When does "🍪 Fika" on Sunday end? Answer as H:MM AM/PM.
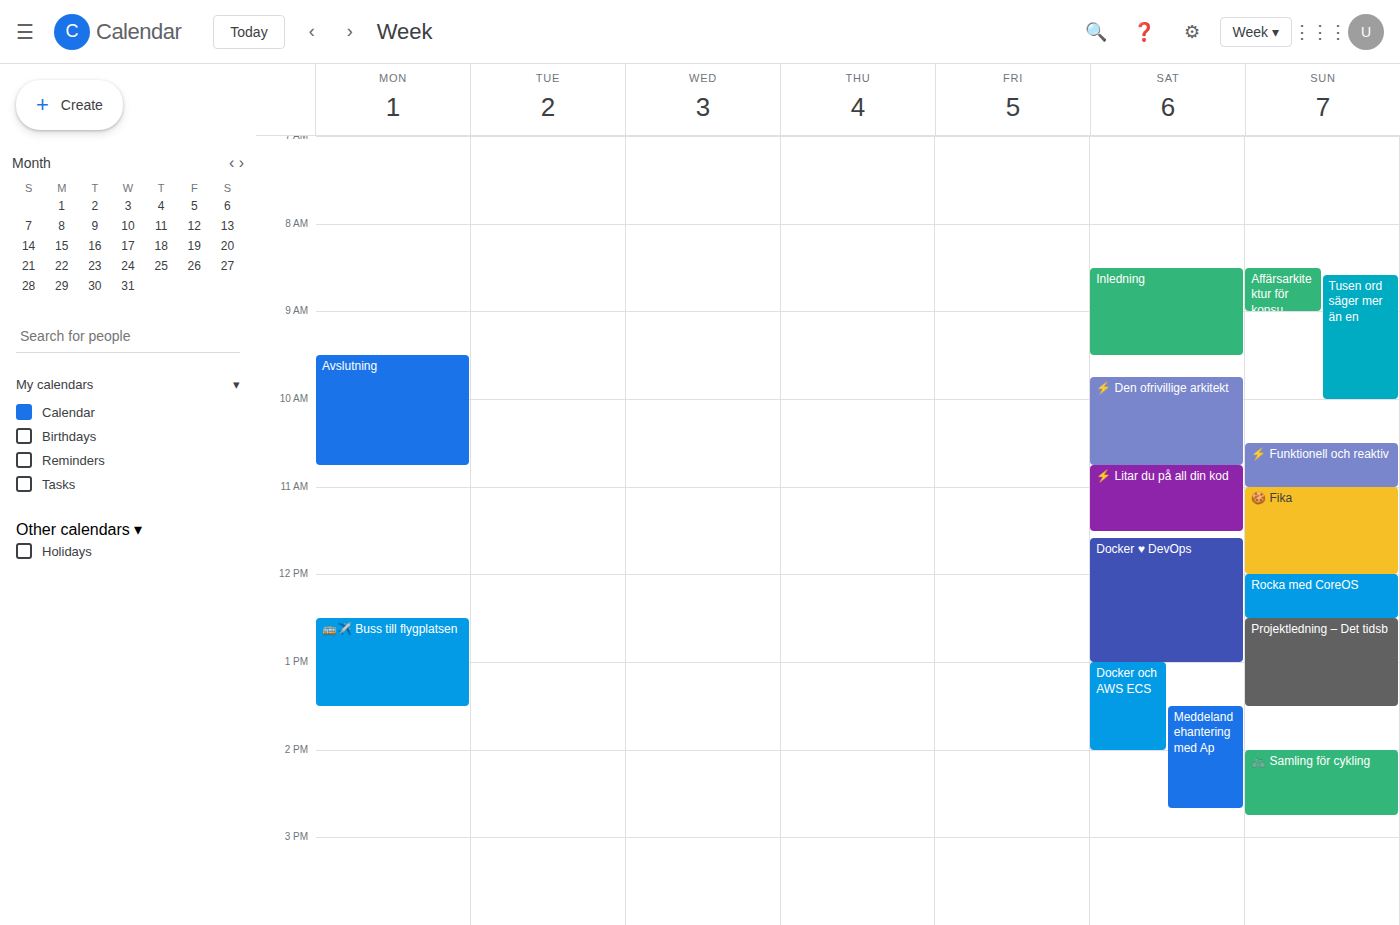
12:00 PM